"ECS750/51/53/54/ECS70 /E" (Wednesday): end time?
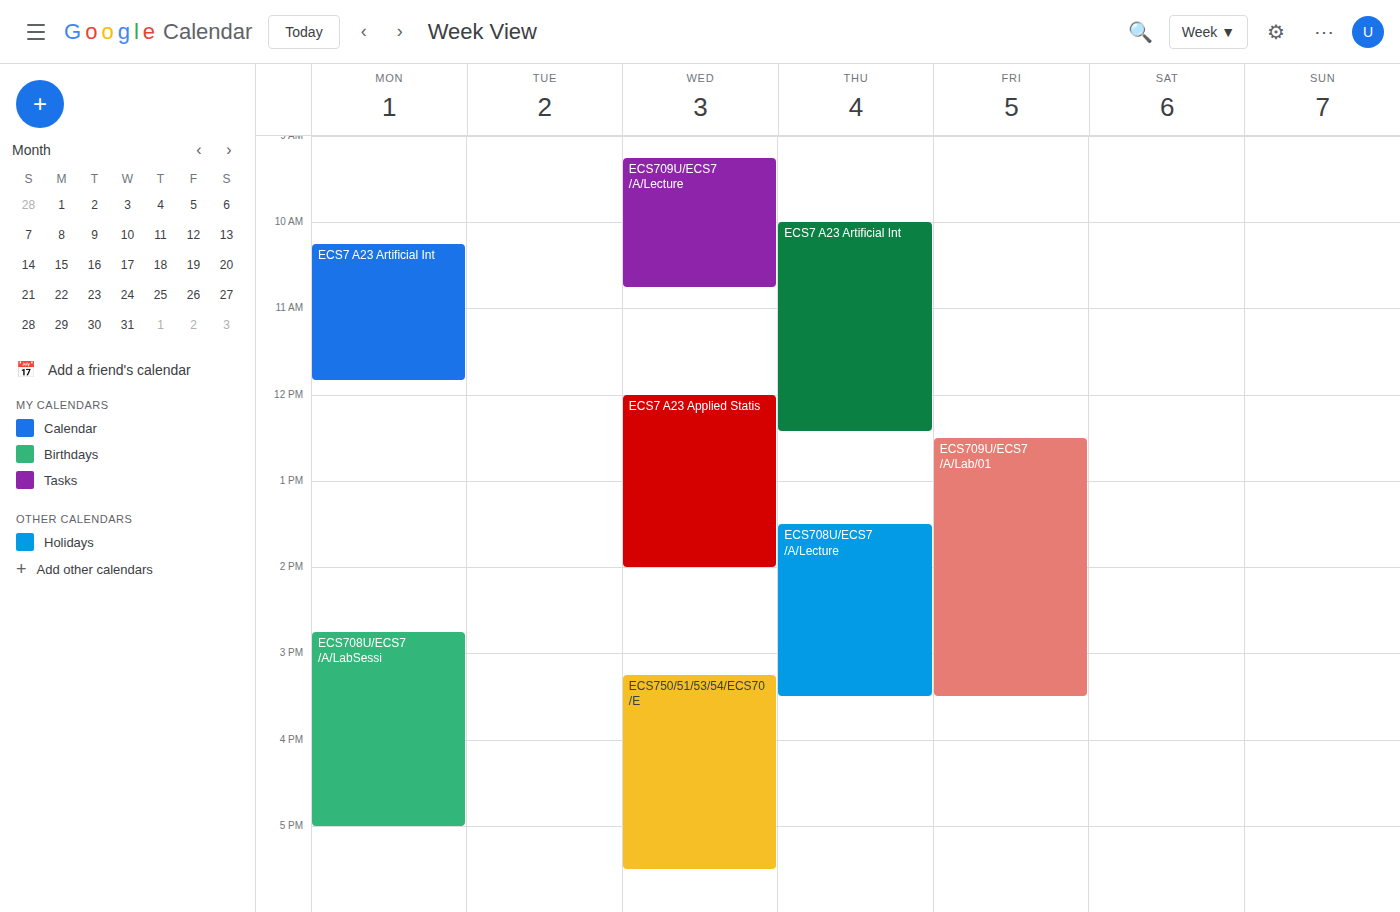
5:30 PM